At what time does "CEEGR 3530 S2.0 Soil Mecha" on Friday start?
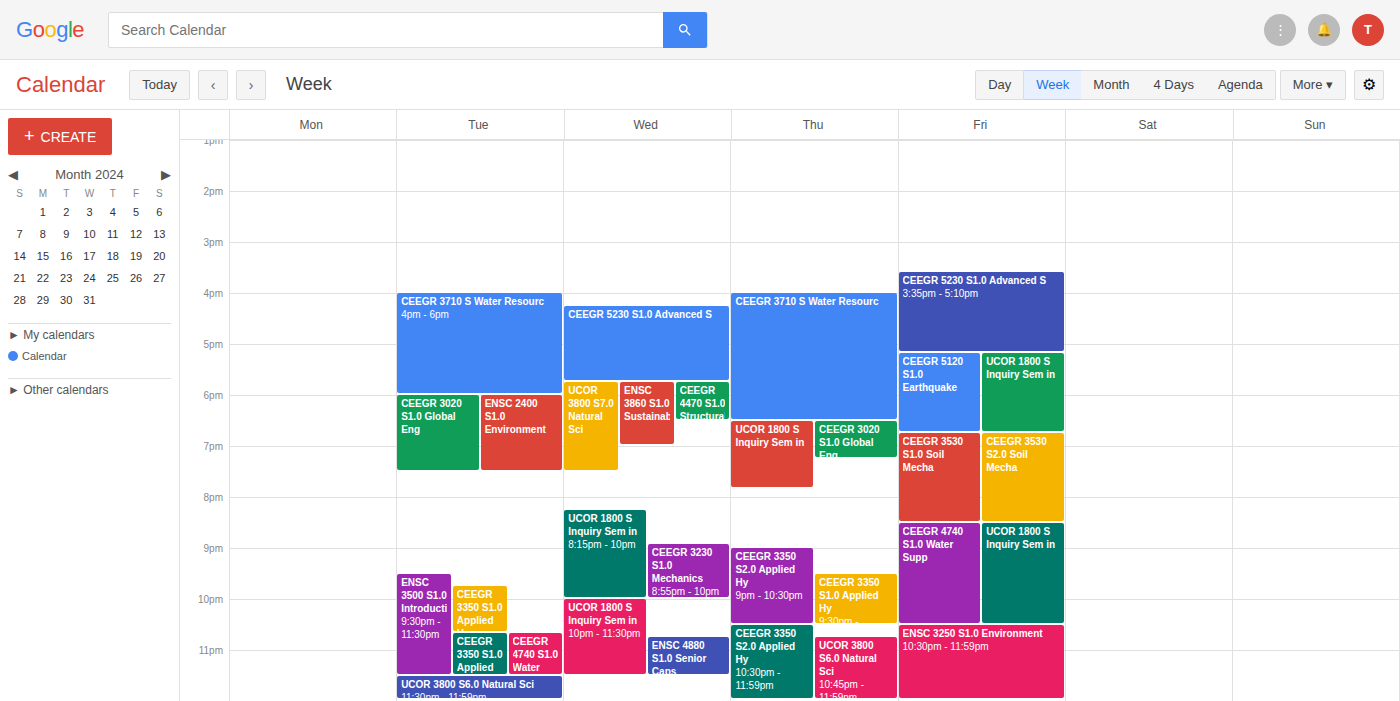
6:45 PM